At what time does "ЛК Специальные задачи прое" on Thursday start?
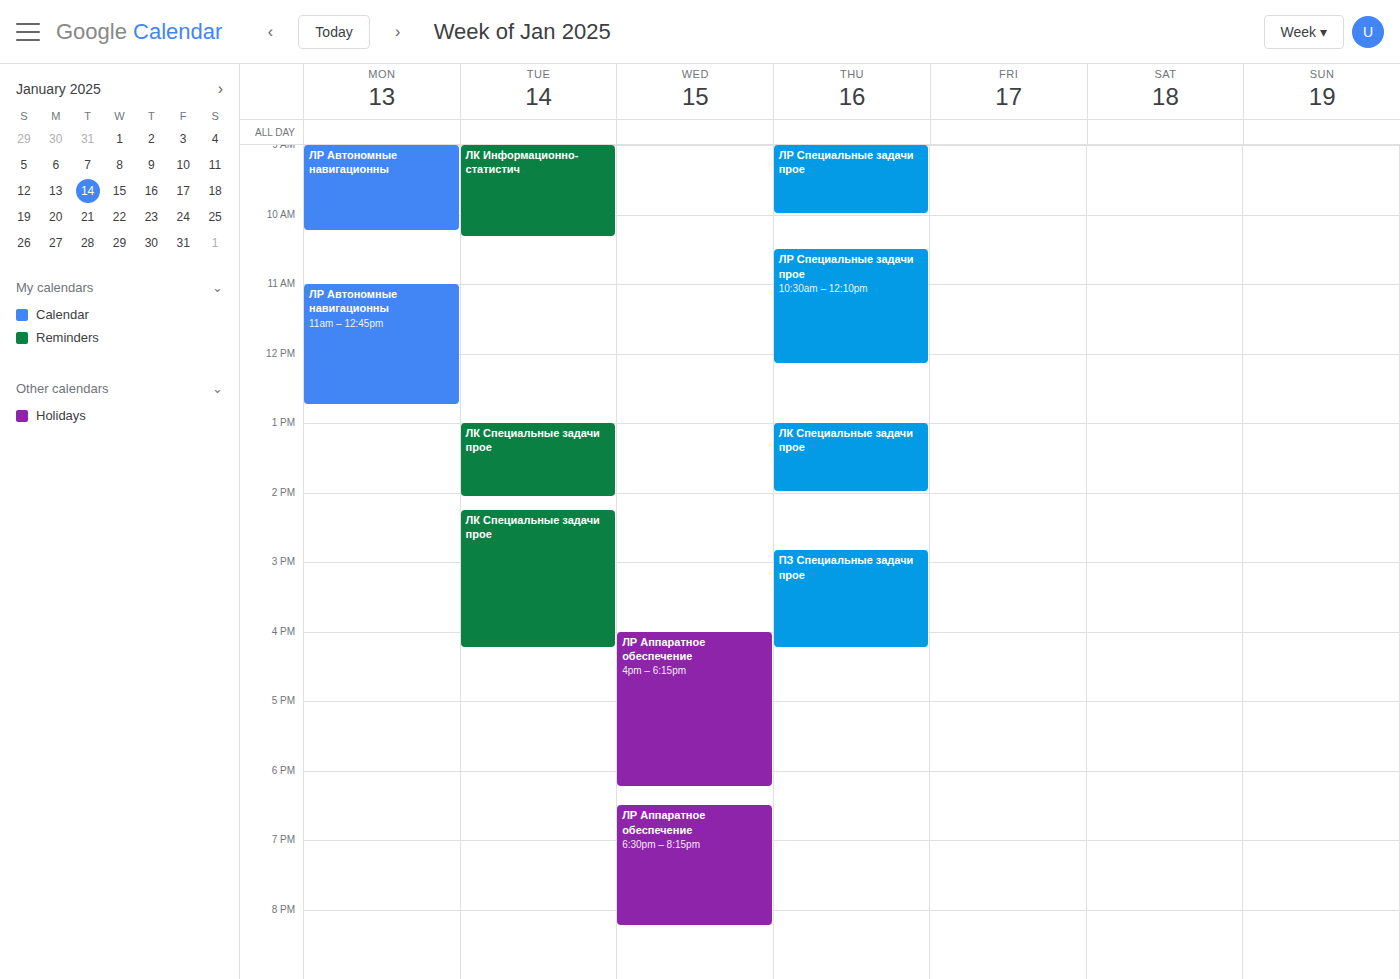
1:00 PM